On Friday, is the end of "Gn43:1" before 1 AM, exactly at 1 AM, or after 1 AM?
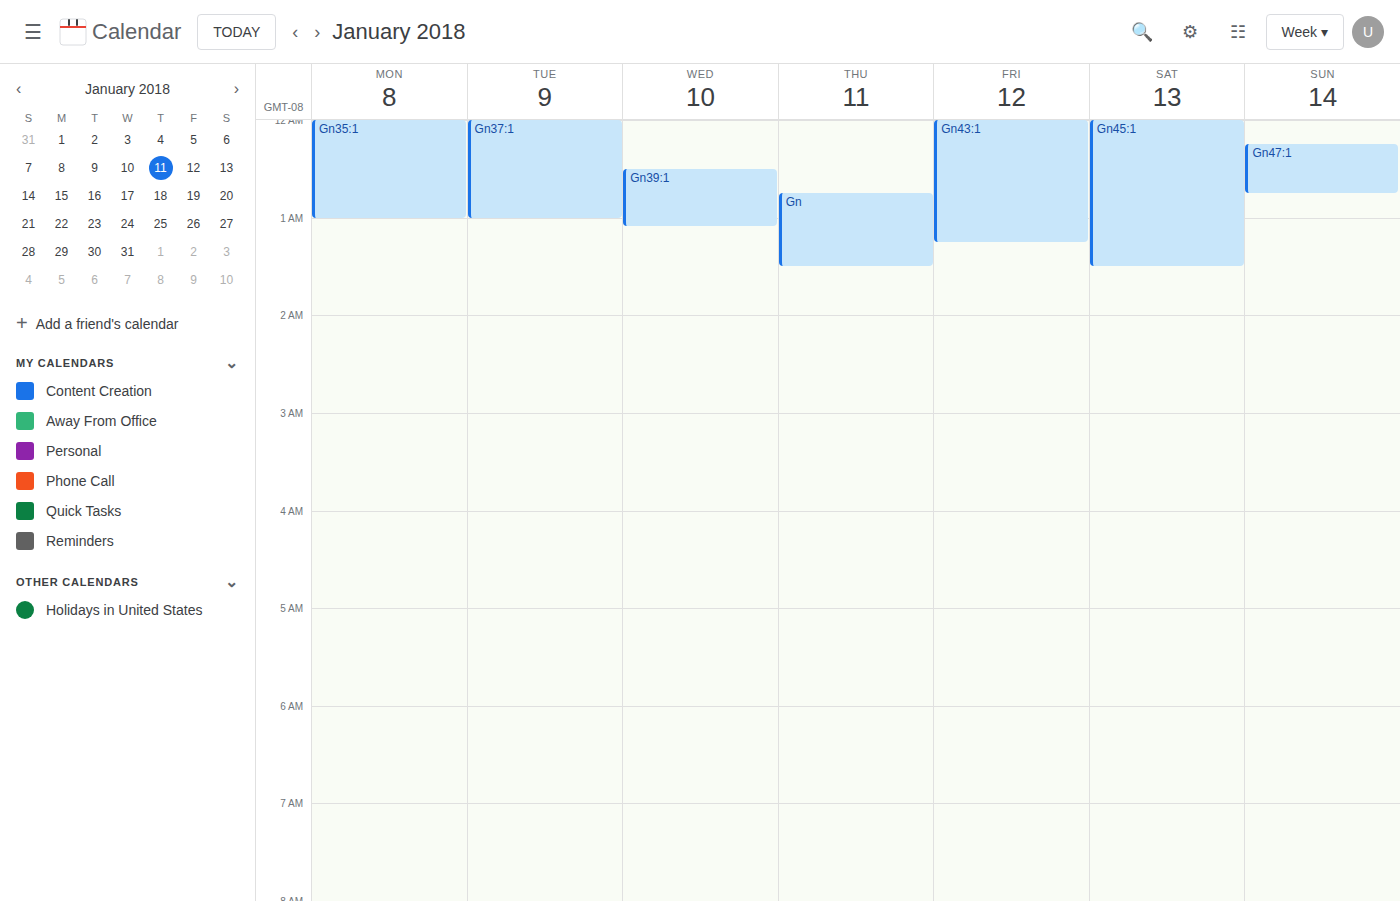
1:15 AM -- after 1 AM, 15 minutes below the 1 AM line.